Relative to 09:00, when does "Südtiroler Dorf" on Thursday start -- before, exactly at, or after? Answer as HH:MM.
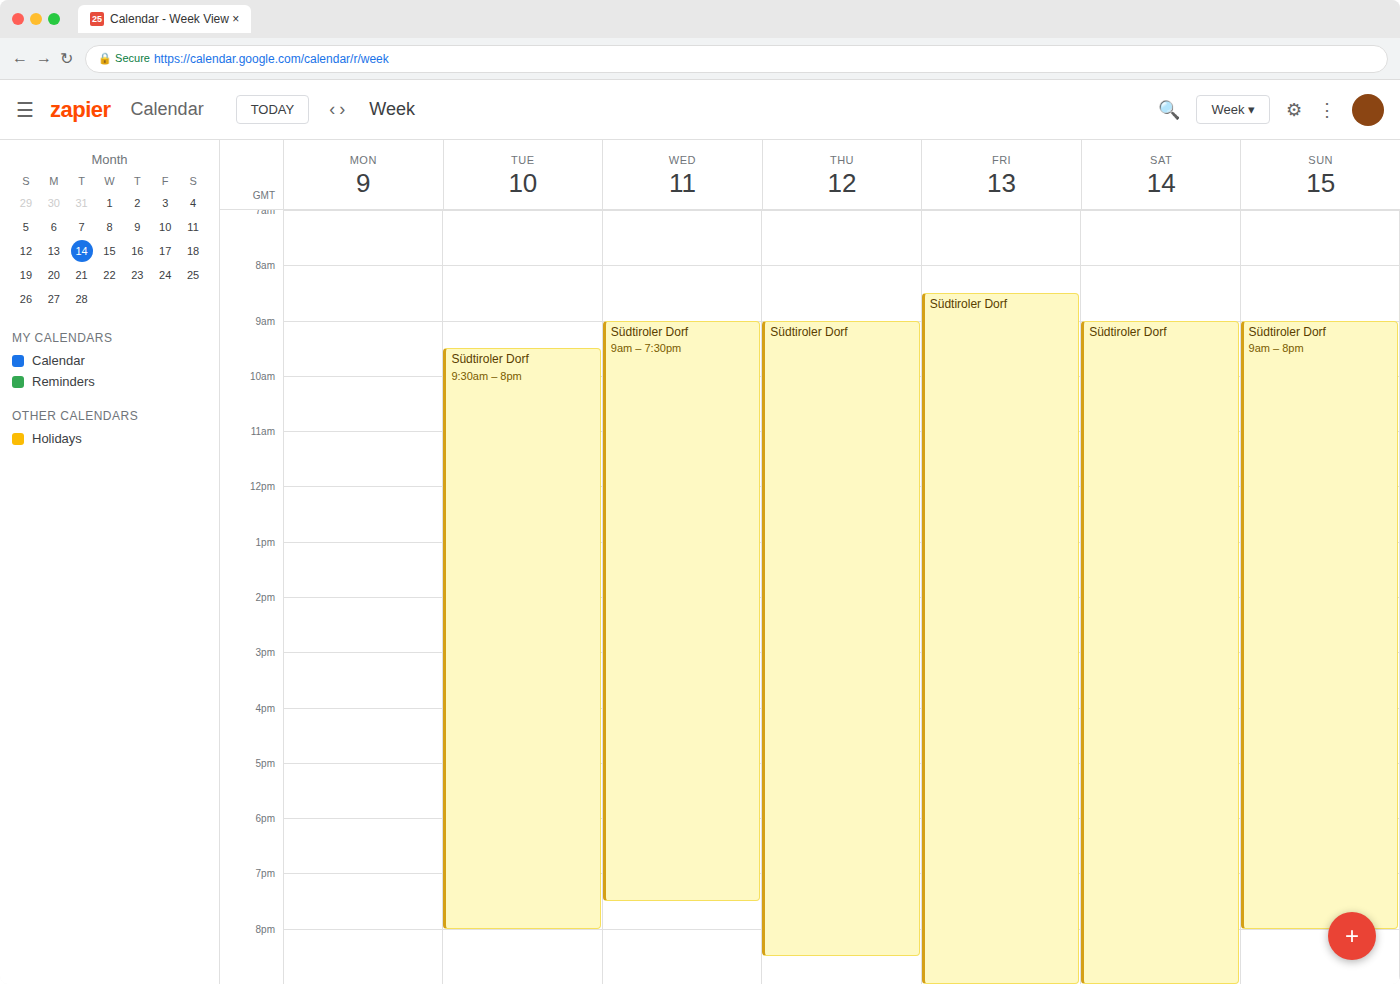
09:00 -- exactly at 09:00, on the 09:00 line.